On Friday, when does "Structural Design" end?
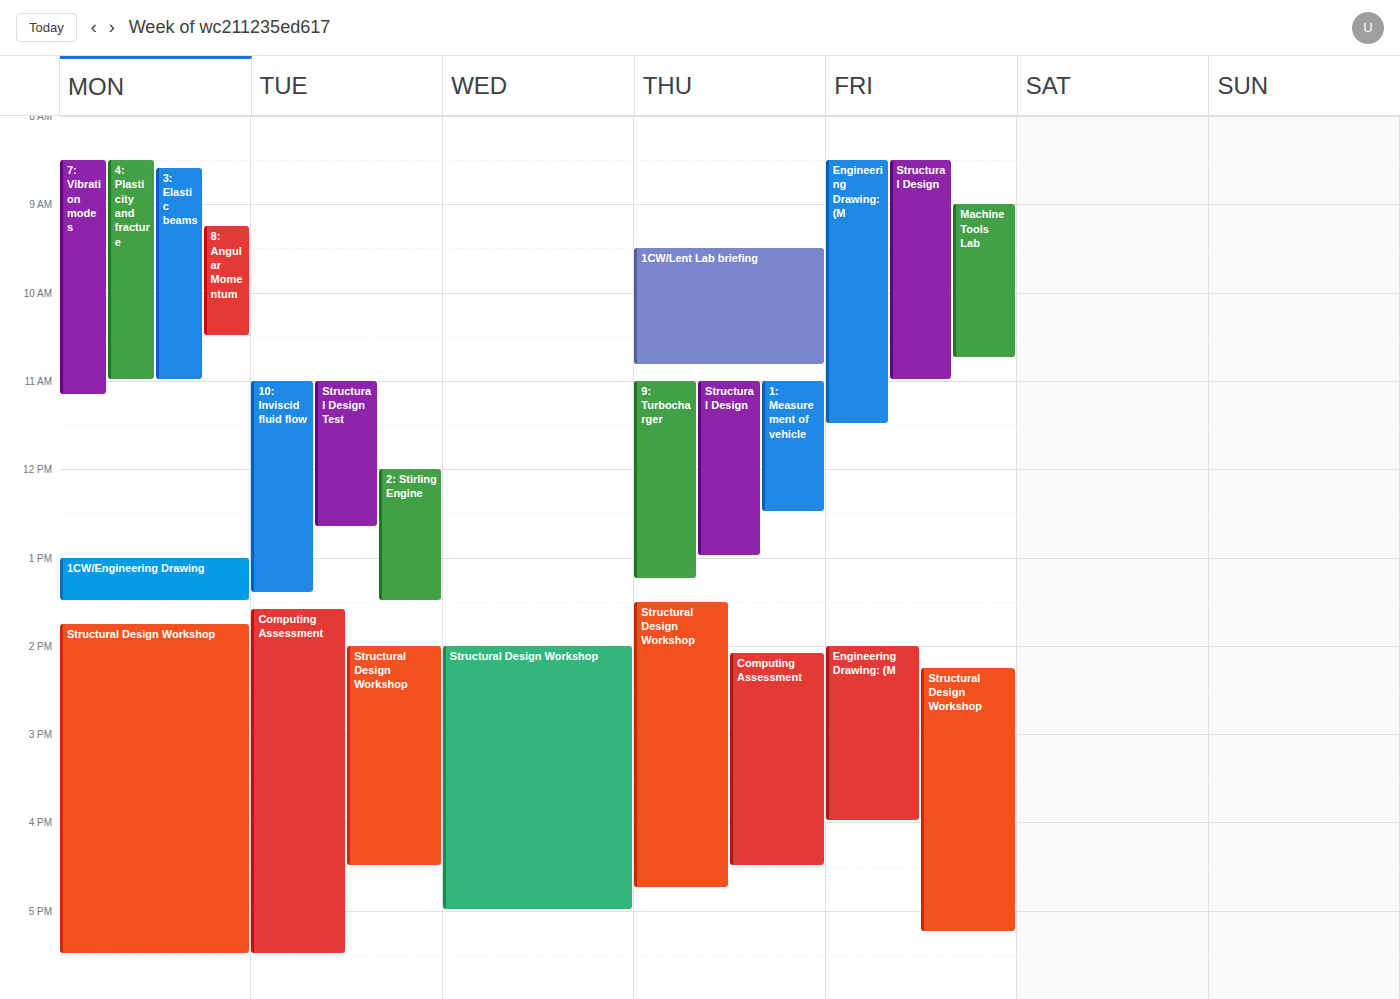
11:00 AM